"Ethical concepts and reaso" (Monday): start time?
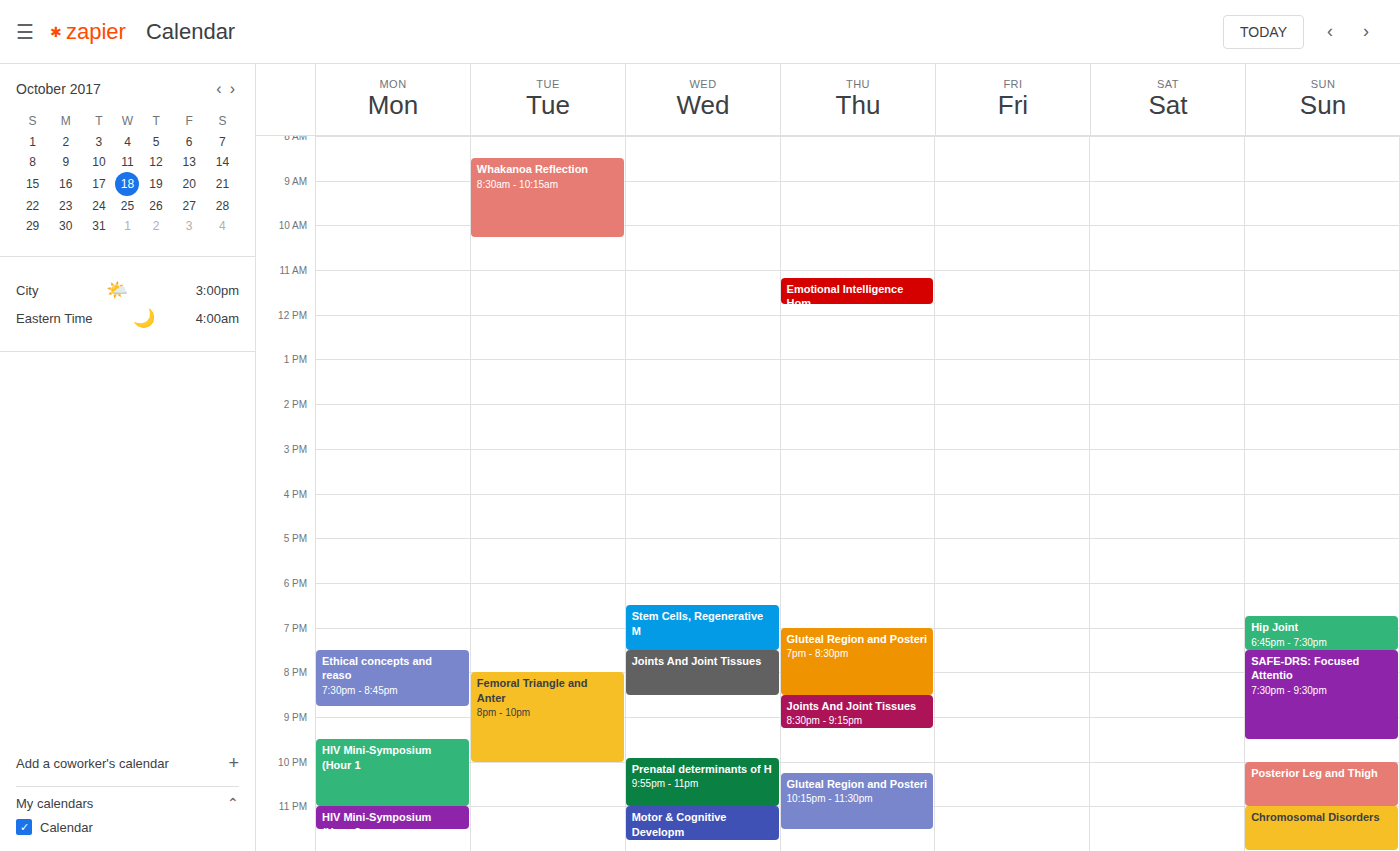
7:30 PM